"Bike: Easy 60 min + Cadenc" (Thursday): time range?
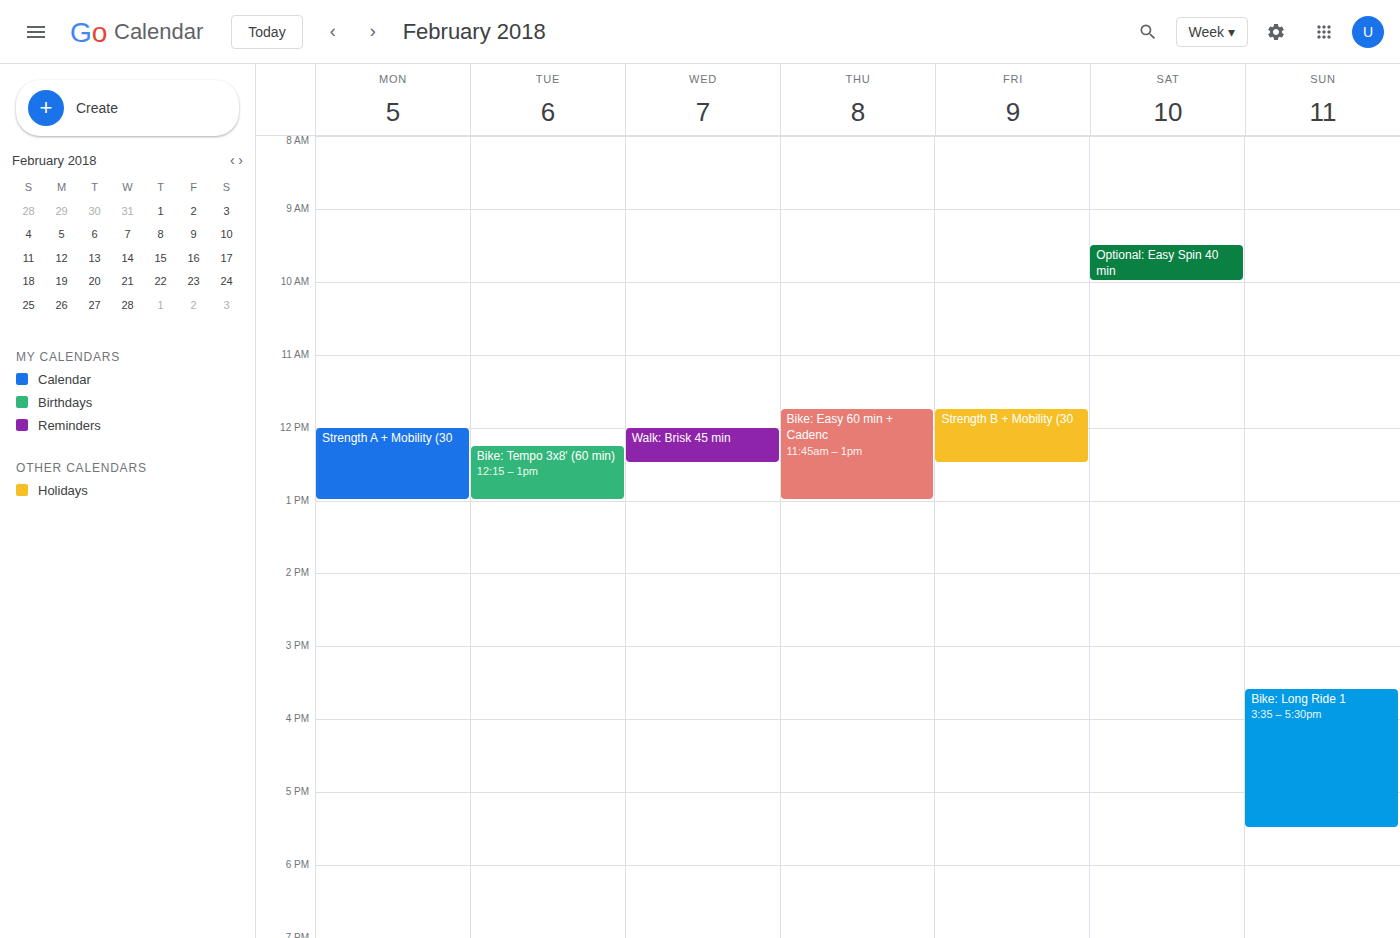
11:45 AM to 1:00 PM